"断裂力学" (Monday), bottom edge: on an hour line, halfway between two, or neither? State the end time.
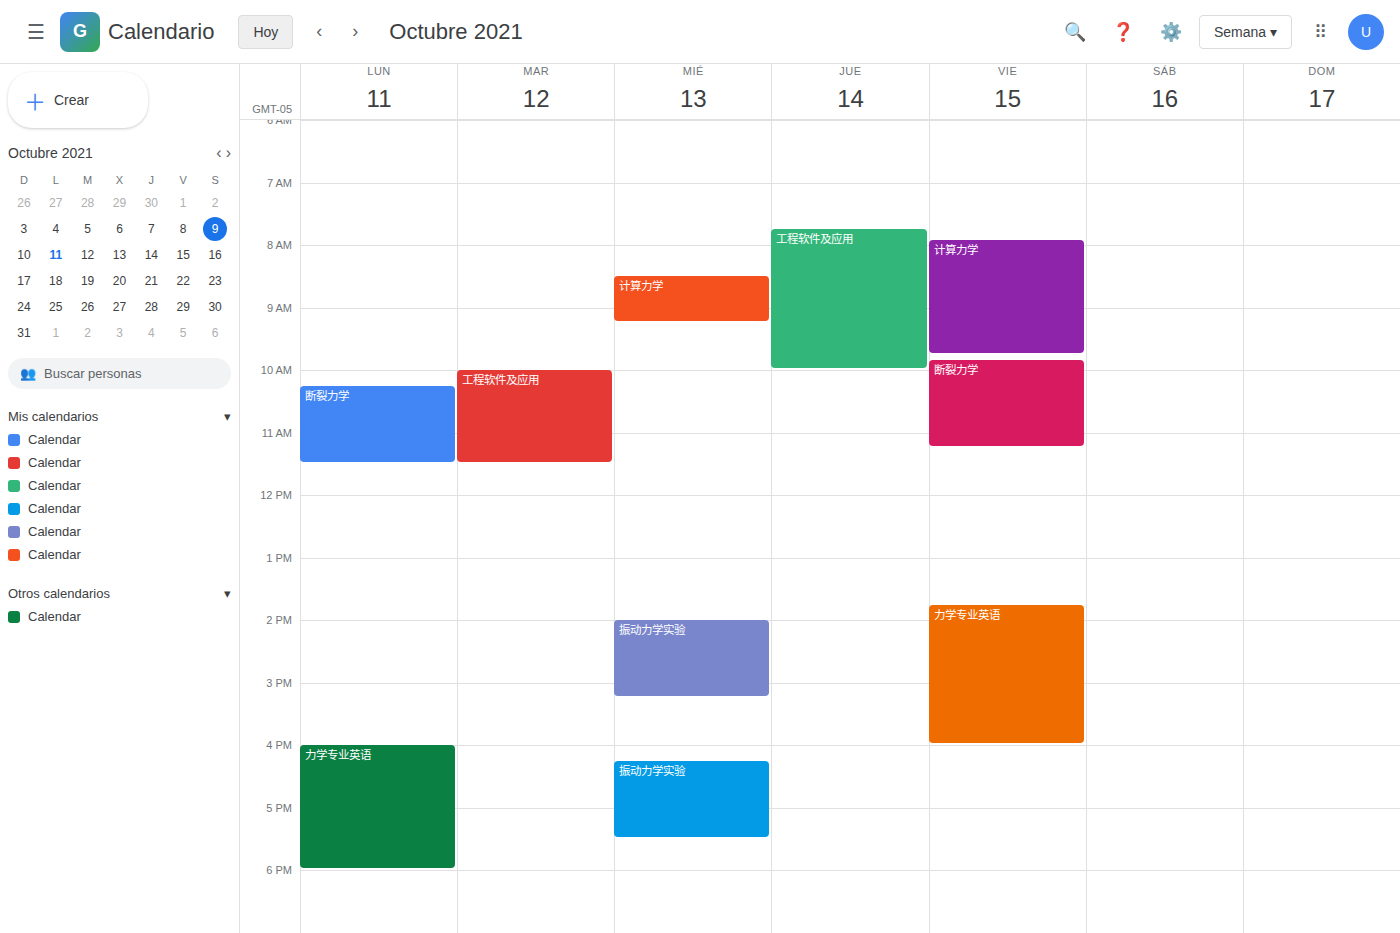
11:30 AM -- halfway between the 11 AM and 12 PM lines.